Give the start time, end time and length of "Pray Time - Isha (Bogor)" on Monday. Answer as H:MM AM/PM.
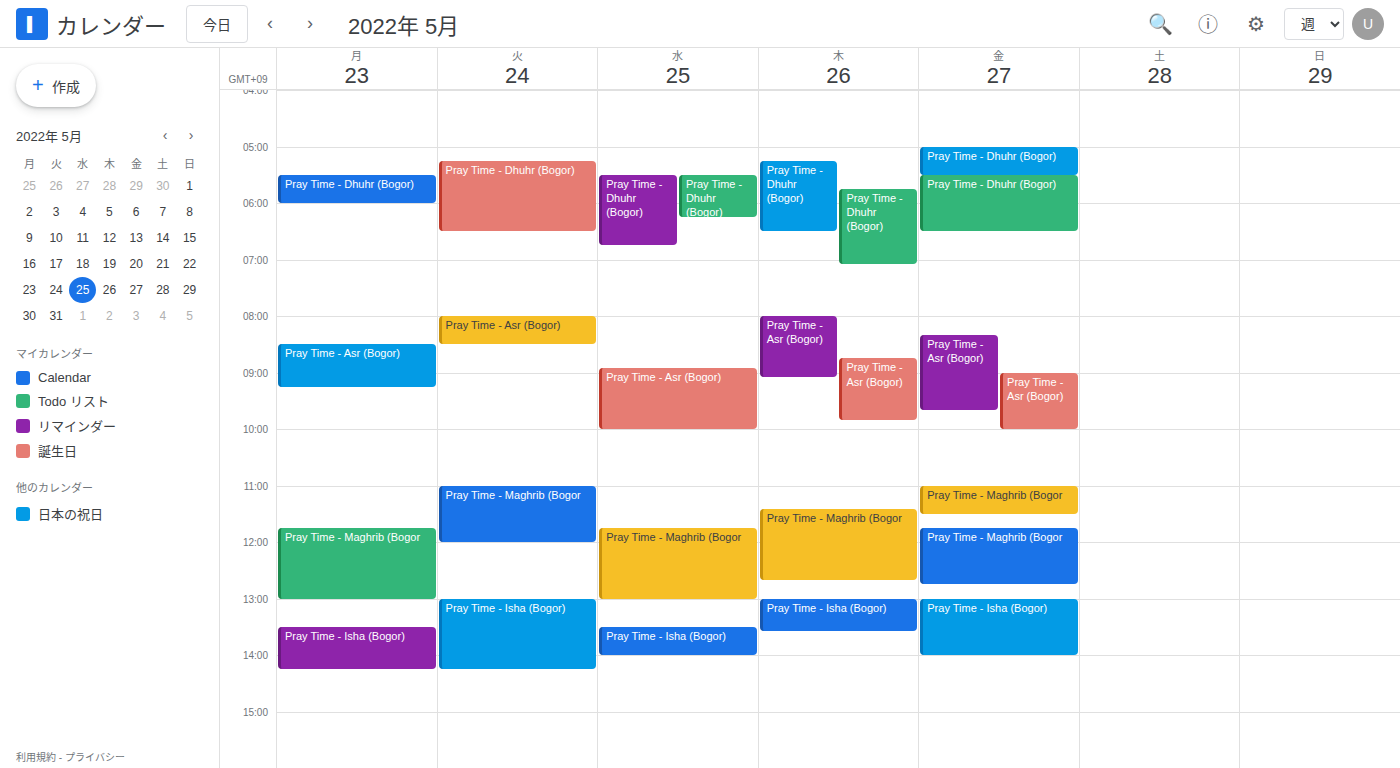
1:30 PM to 2:15 PM, 45 minutes